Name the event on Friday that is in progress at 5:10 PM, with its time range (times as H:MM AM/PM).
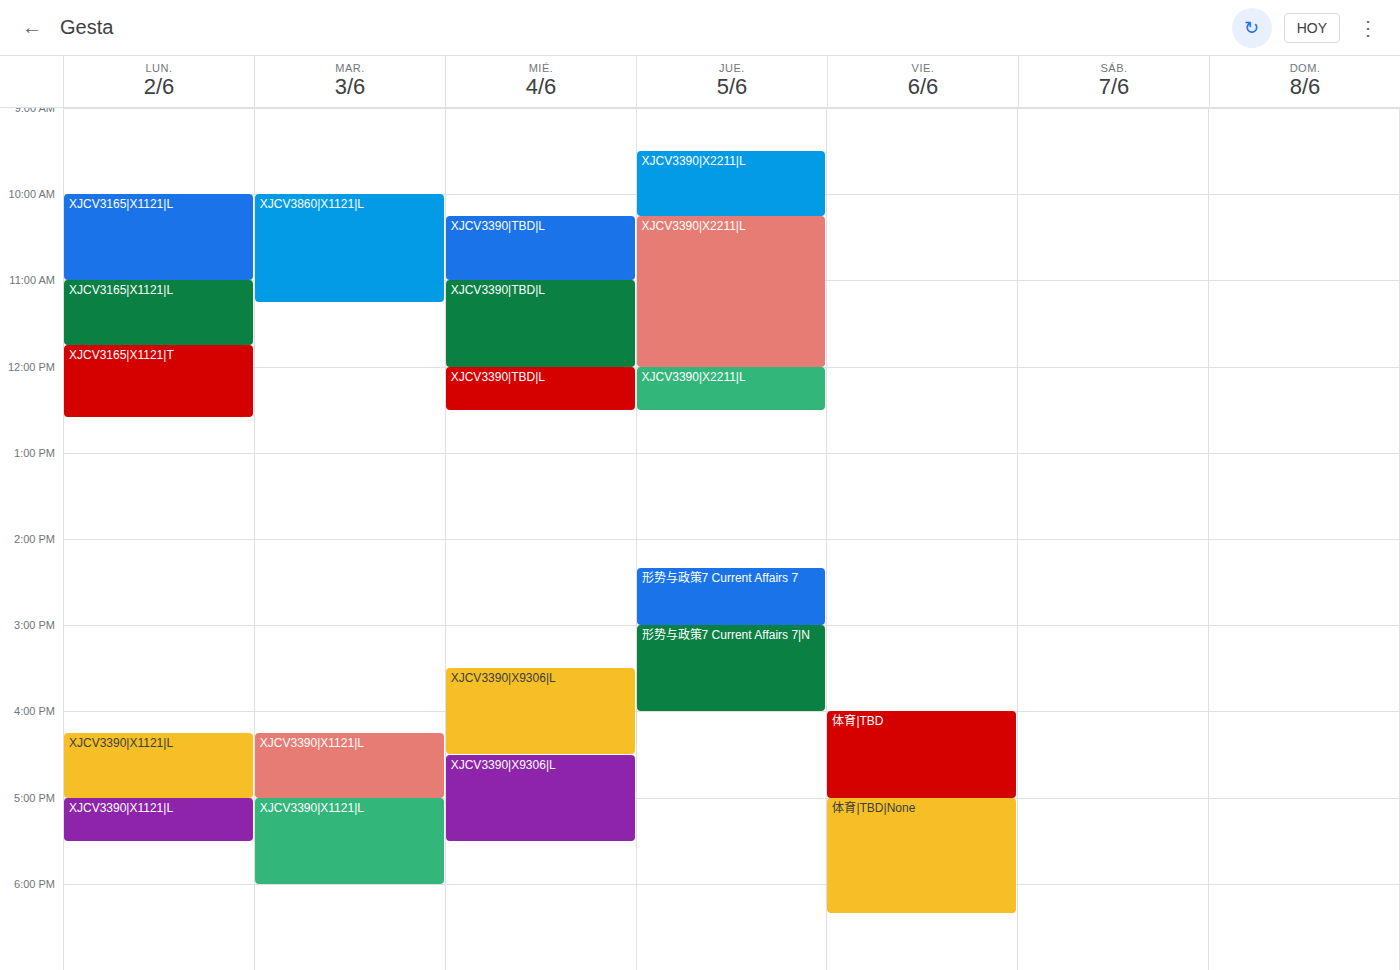
"体育|TBD|None", 5:00 PM to 6:20 PM